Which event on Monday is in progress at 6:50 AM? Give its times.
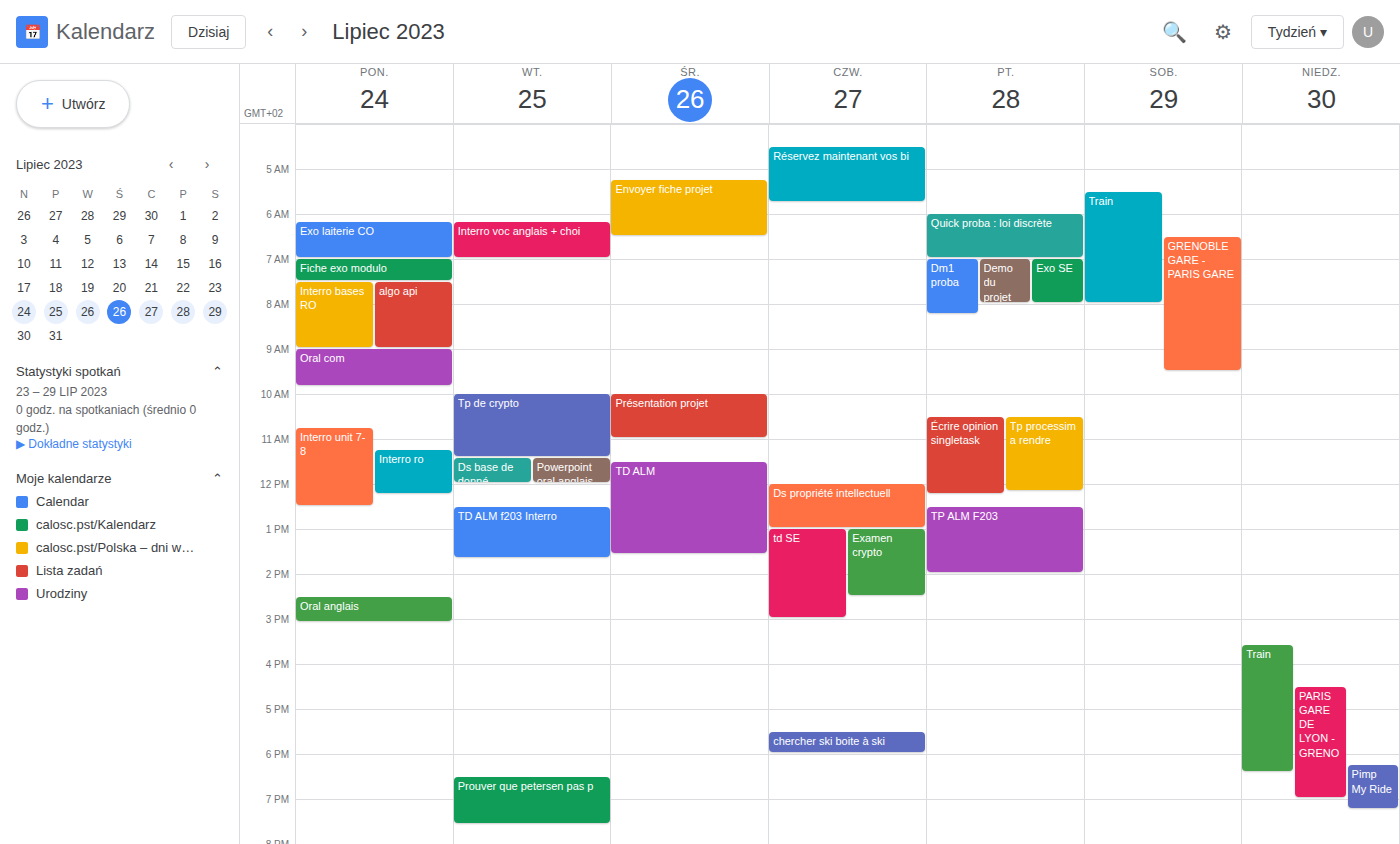
"Exo laiterie CO", 6:10 AM to 7:00 AM